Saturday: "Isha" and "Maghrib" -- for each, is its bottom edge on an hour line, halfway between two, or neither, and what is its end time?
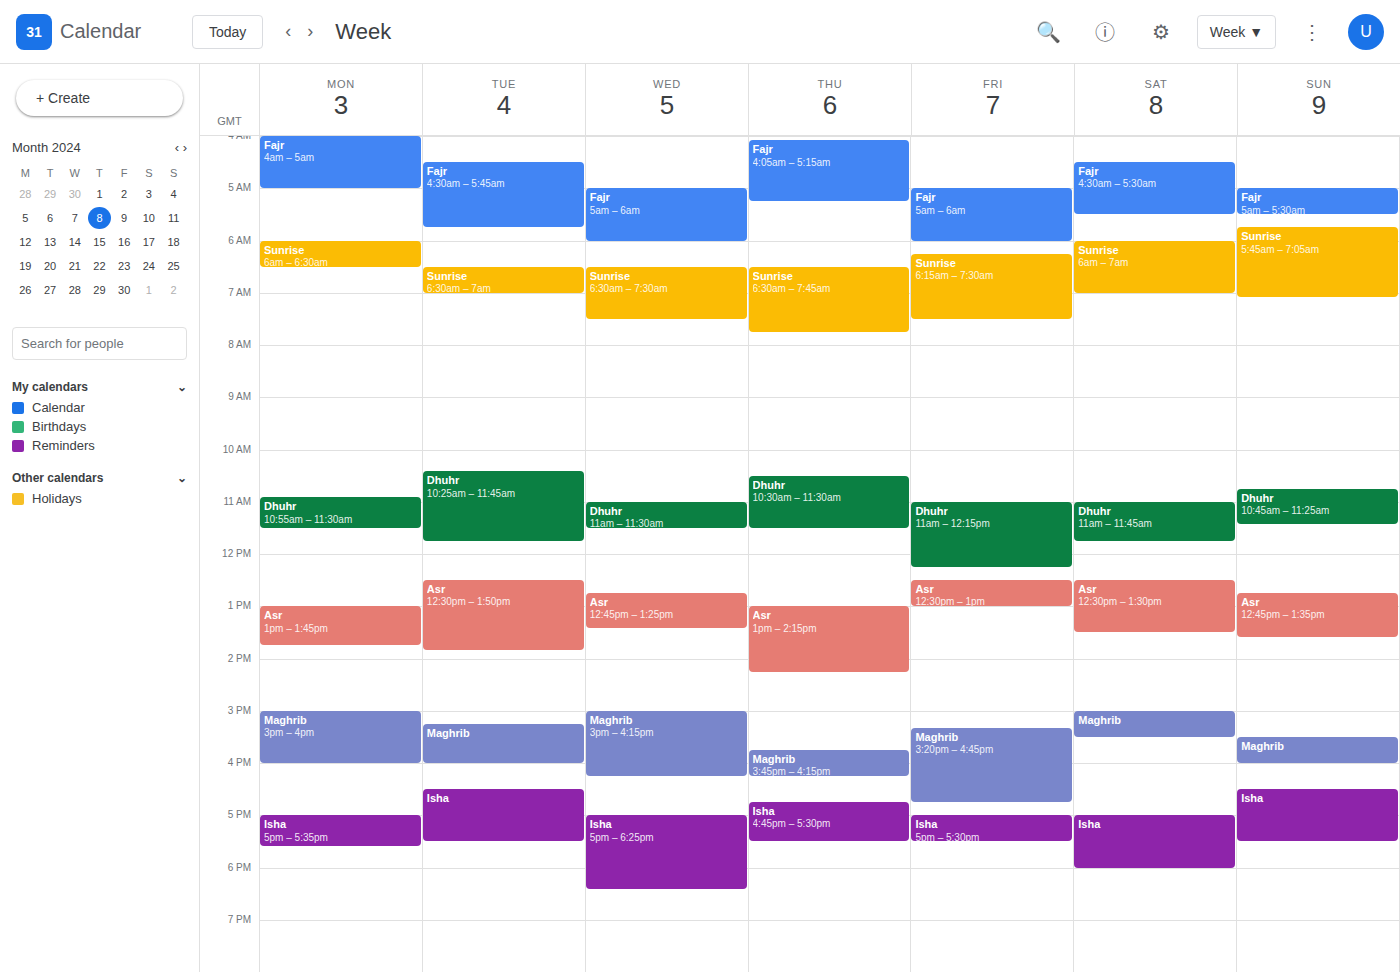
"Isha": 6:00 PM, exactly on the 6 PM line. "Maghrib": 3:30 PM, halfway between the 3 PM and 4 PM lines.